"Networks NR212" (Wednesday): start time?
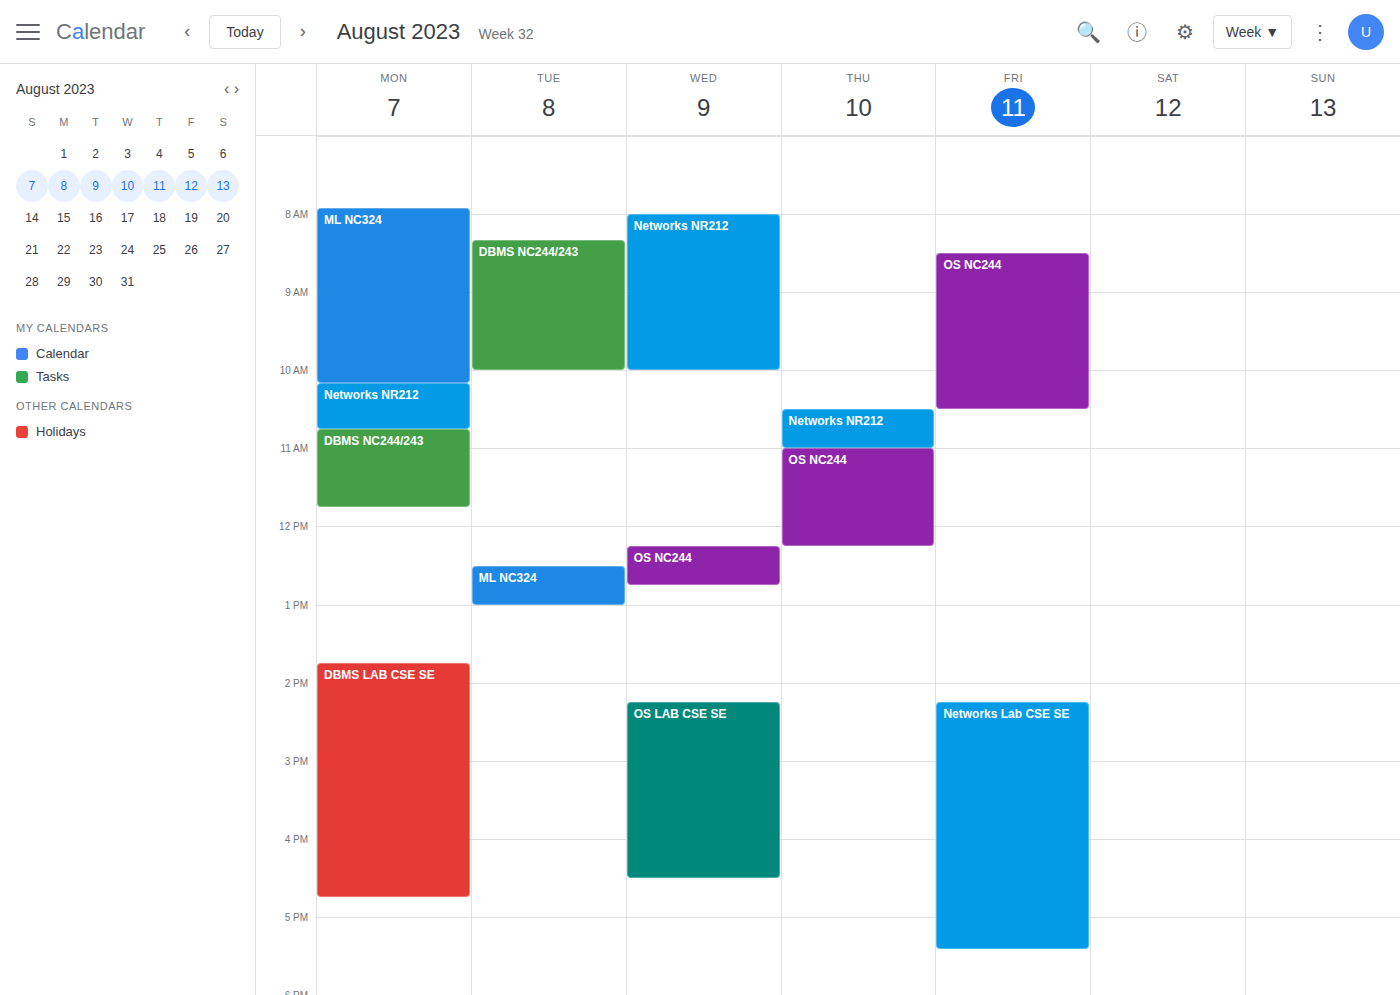
8:00 AM